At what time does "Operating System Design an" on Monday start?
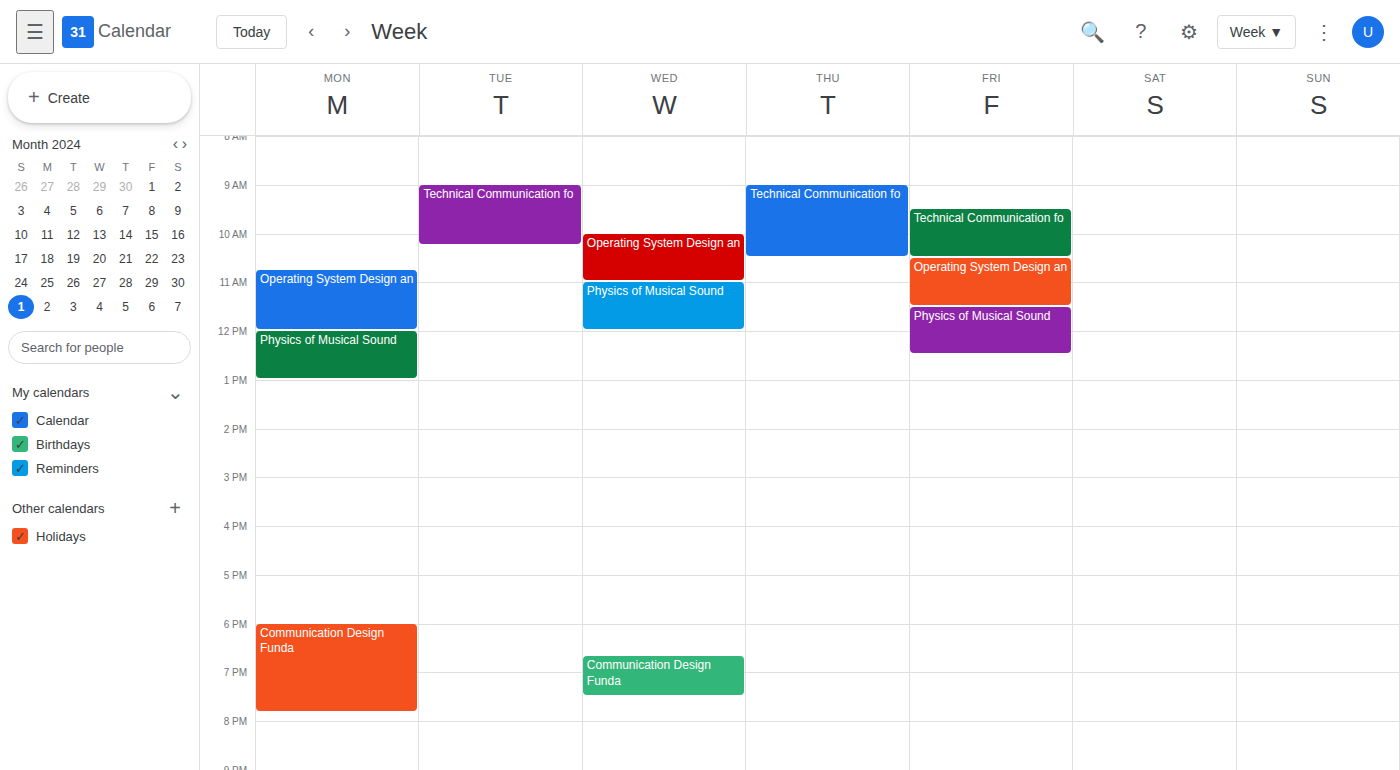
10:45 AM